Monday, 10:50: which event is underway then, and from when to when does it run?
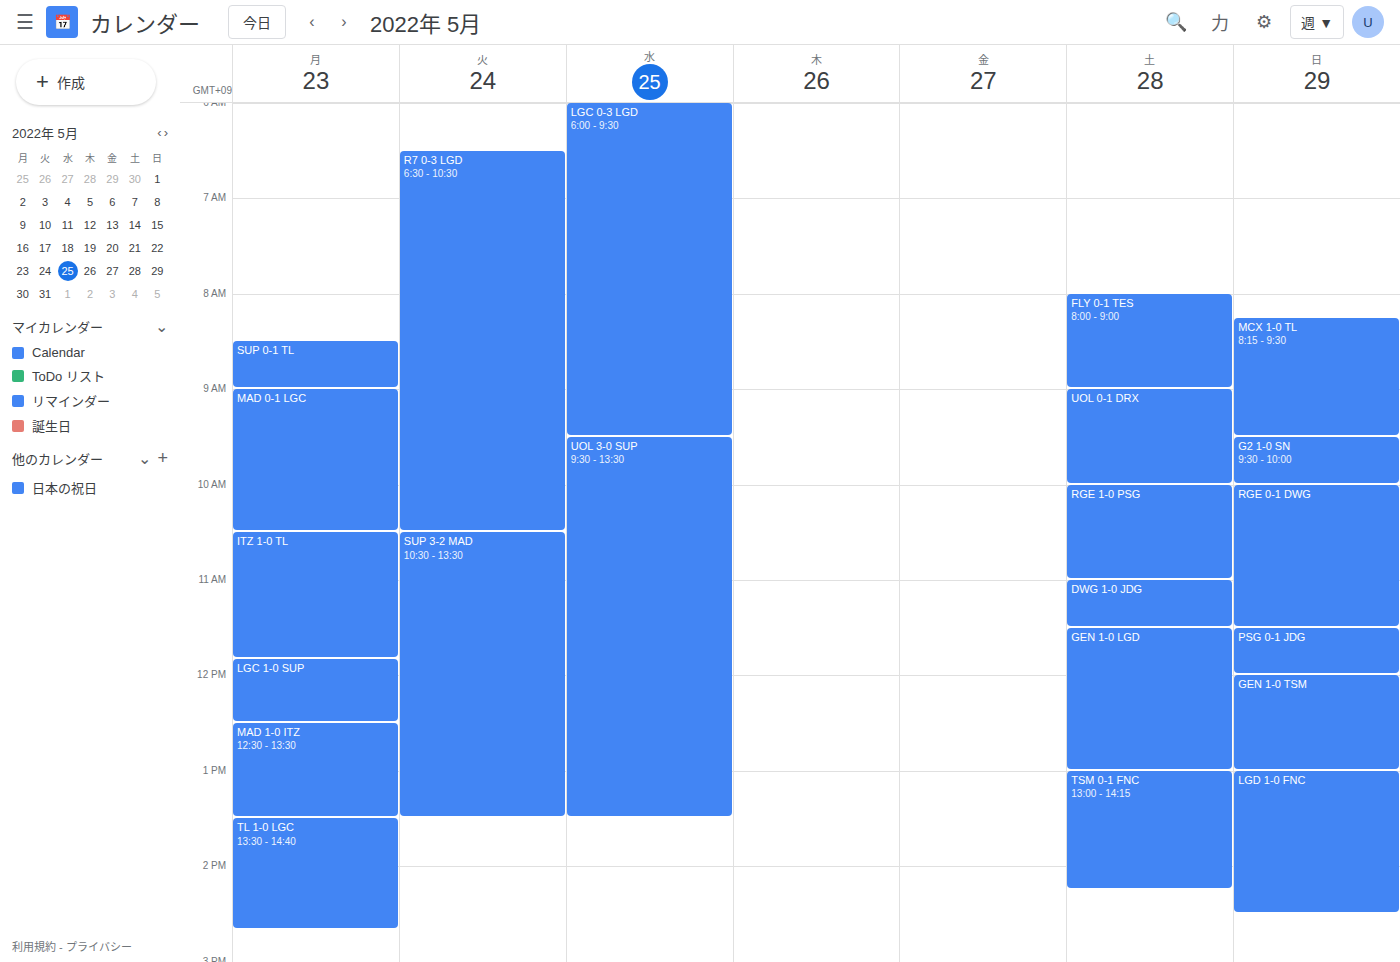
"ITZ 1-0 TL", 10:30 to 11:50